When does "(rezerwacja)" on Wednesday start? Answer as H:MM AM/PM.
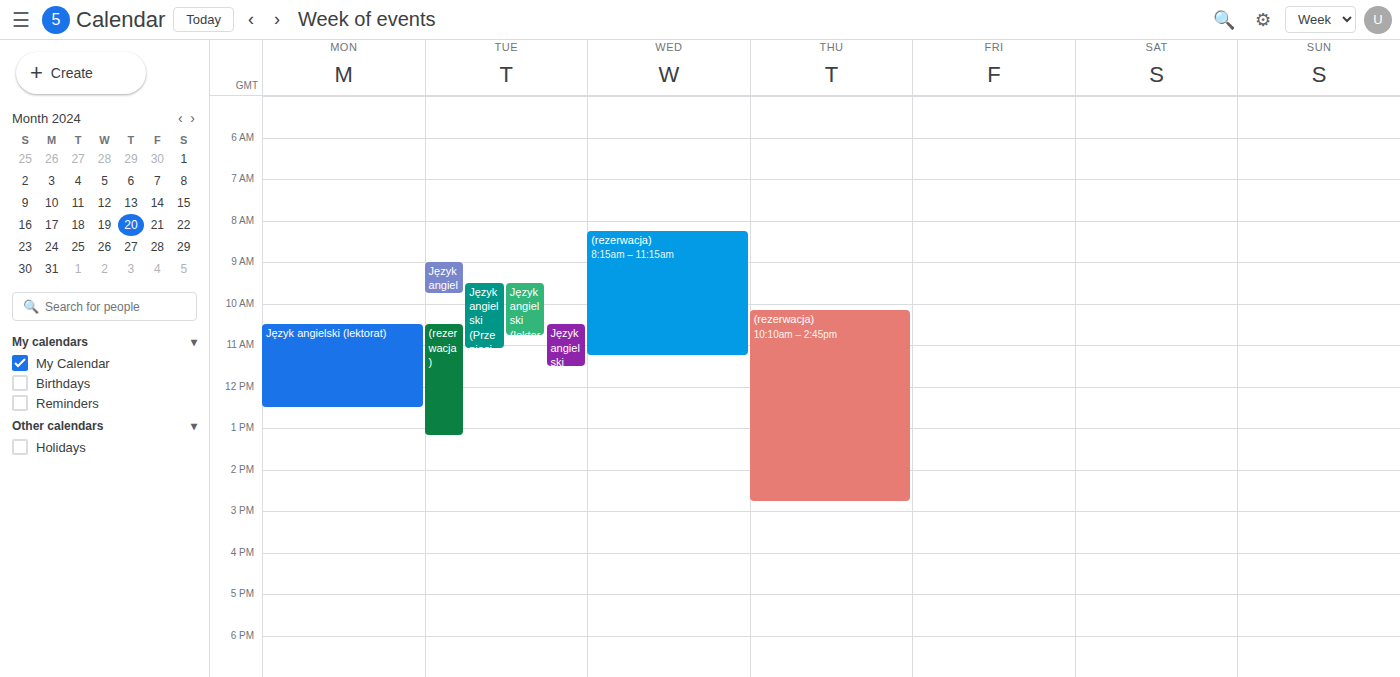
8:15 AM